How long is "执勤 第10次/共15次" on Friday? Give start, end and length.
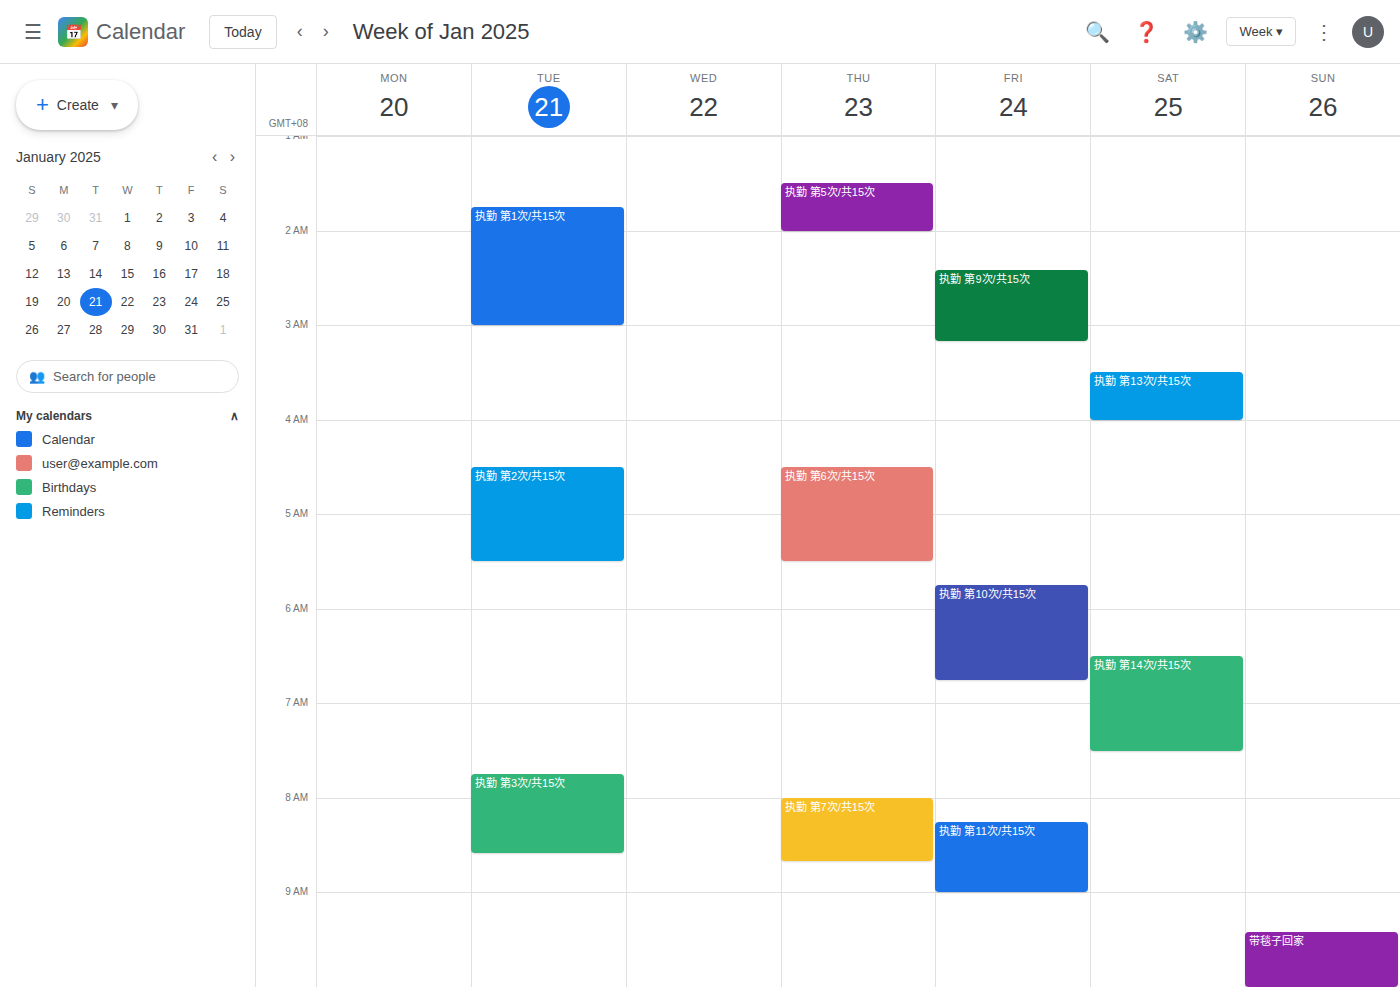
5:45 AM to 6:45 AM, 1 hour